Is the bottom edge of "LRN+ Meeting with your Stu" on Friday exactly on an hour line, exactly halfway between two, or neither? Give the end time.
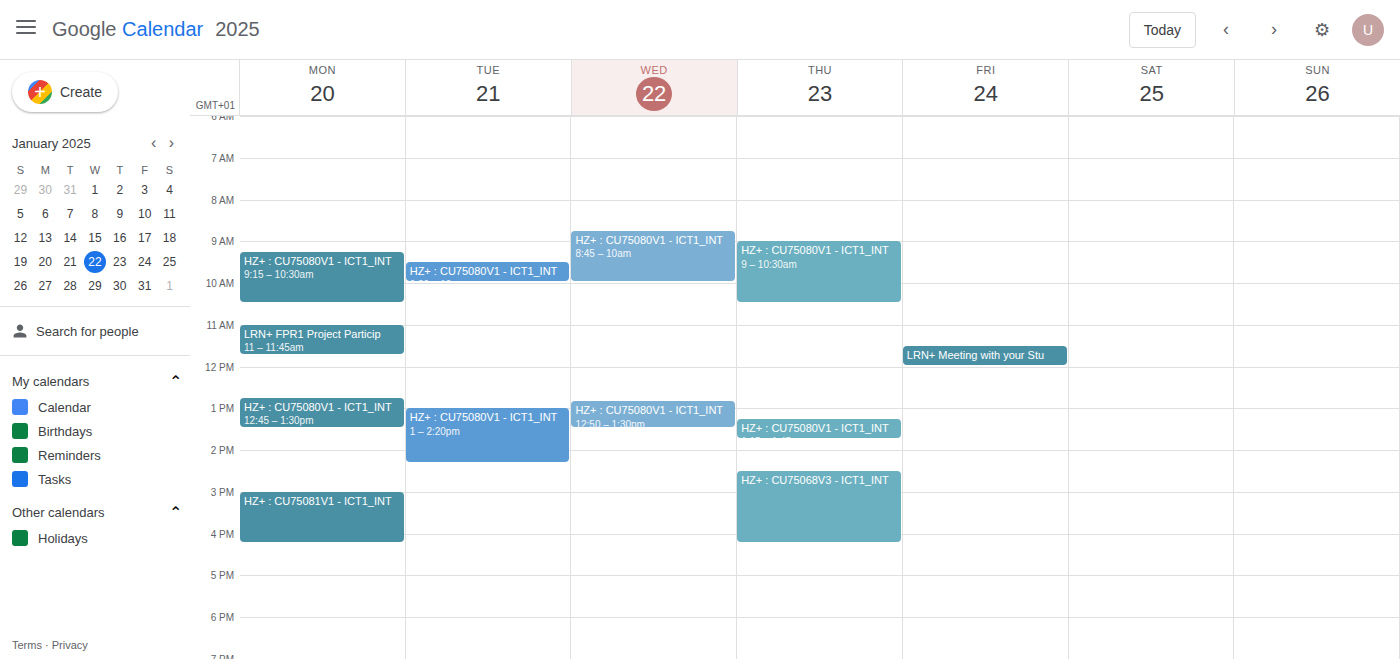
12:00 PM -- exactly on the 12 PM line.